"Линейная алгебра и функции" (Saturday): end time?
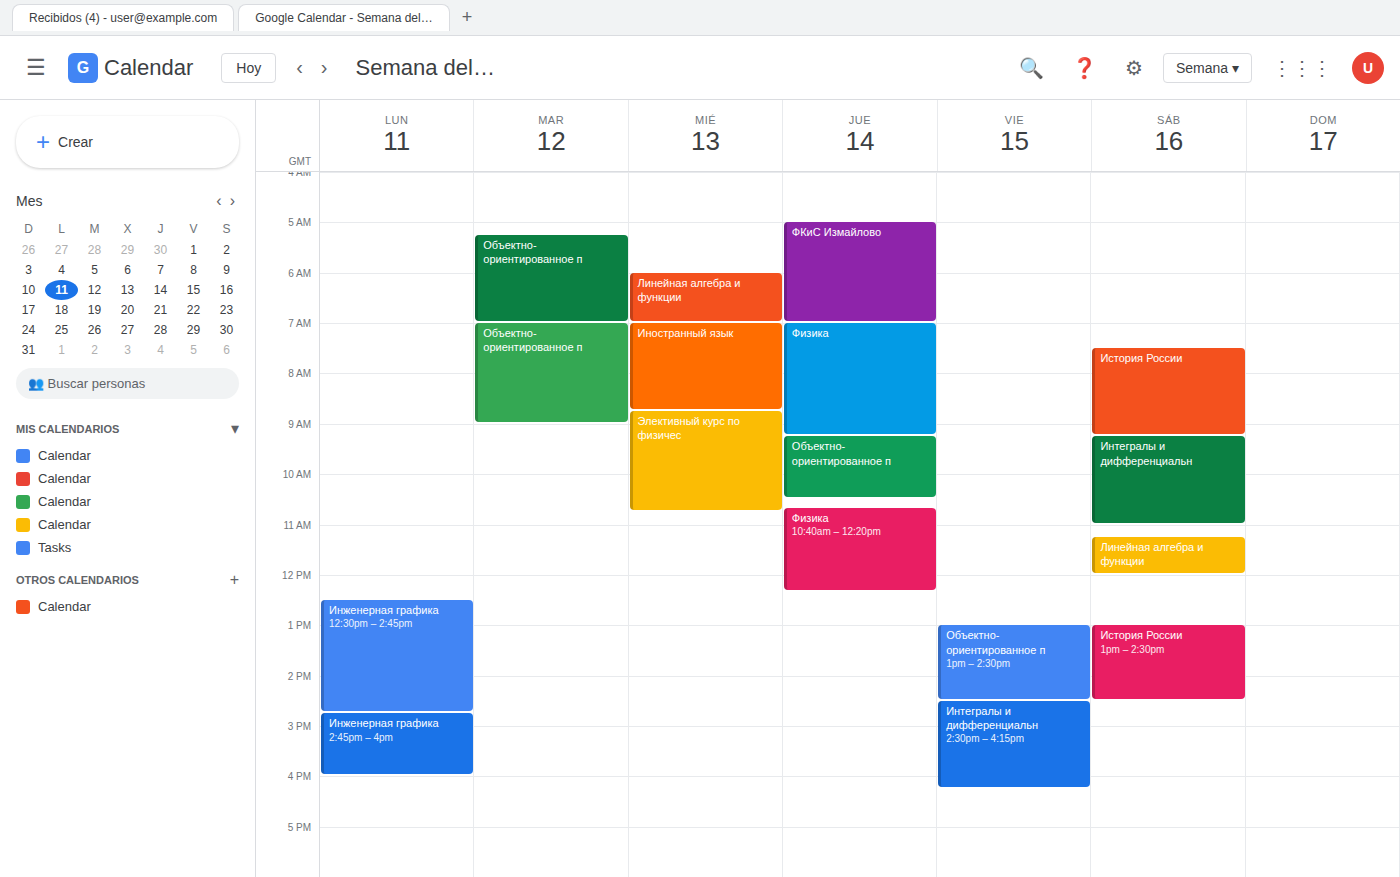
12:00 PM